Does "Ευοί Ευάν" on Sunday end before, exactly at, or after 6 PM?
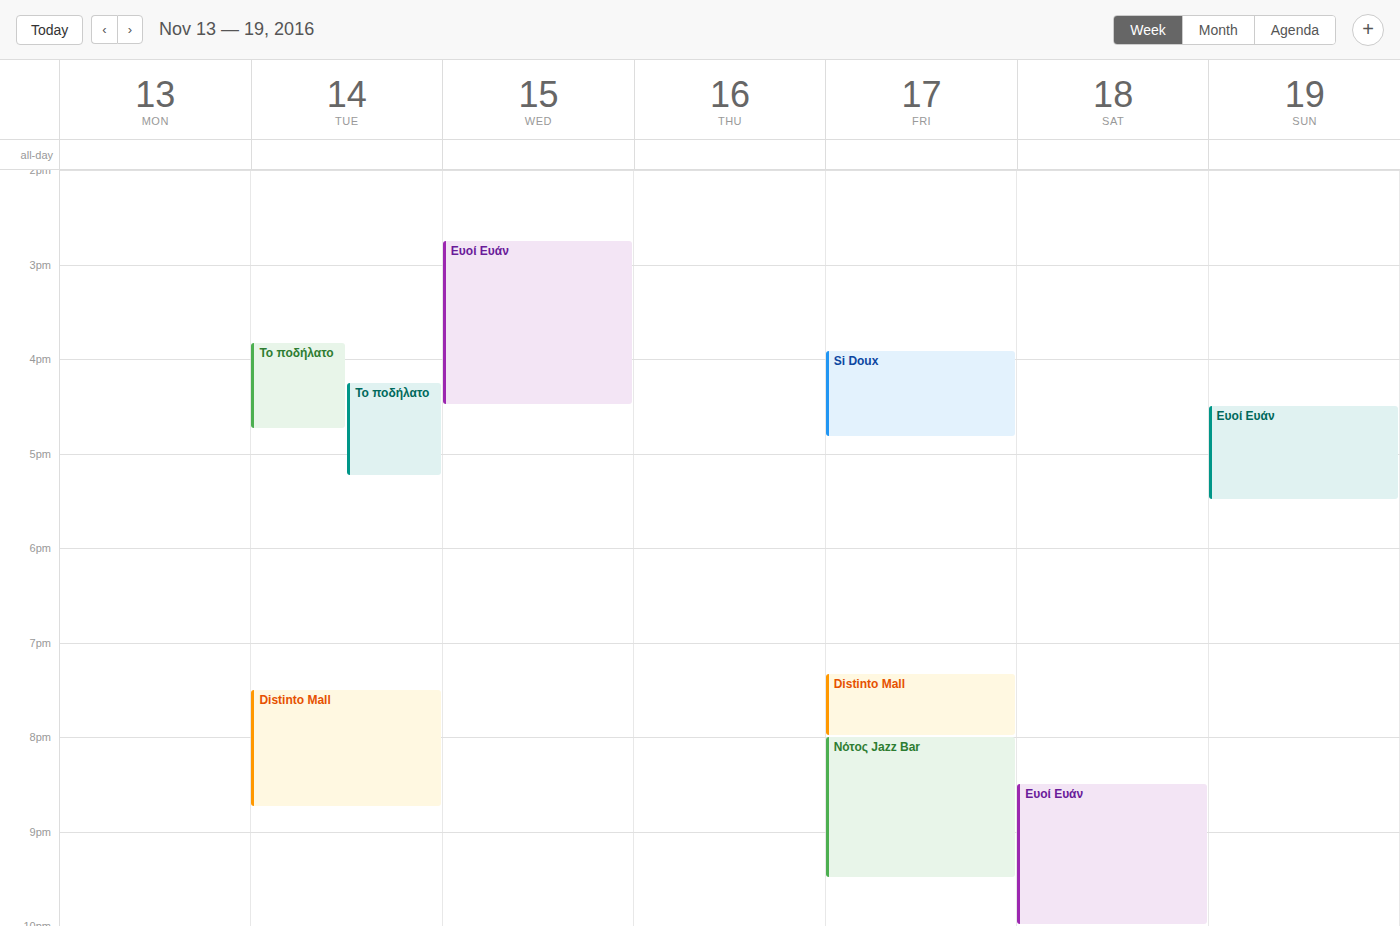
5:30 PM -- before 6 PM, 30 minutes above the 6 PM line.